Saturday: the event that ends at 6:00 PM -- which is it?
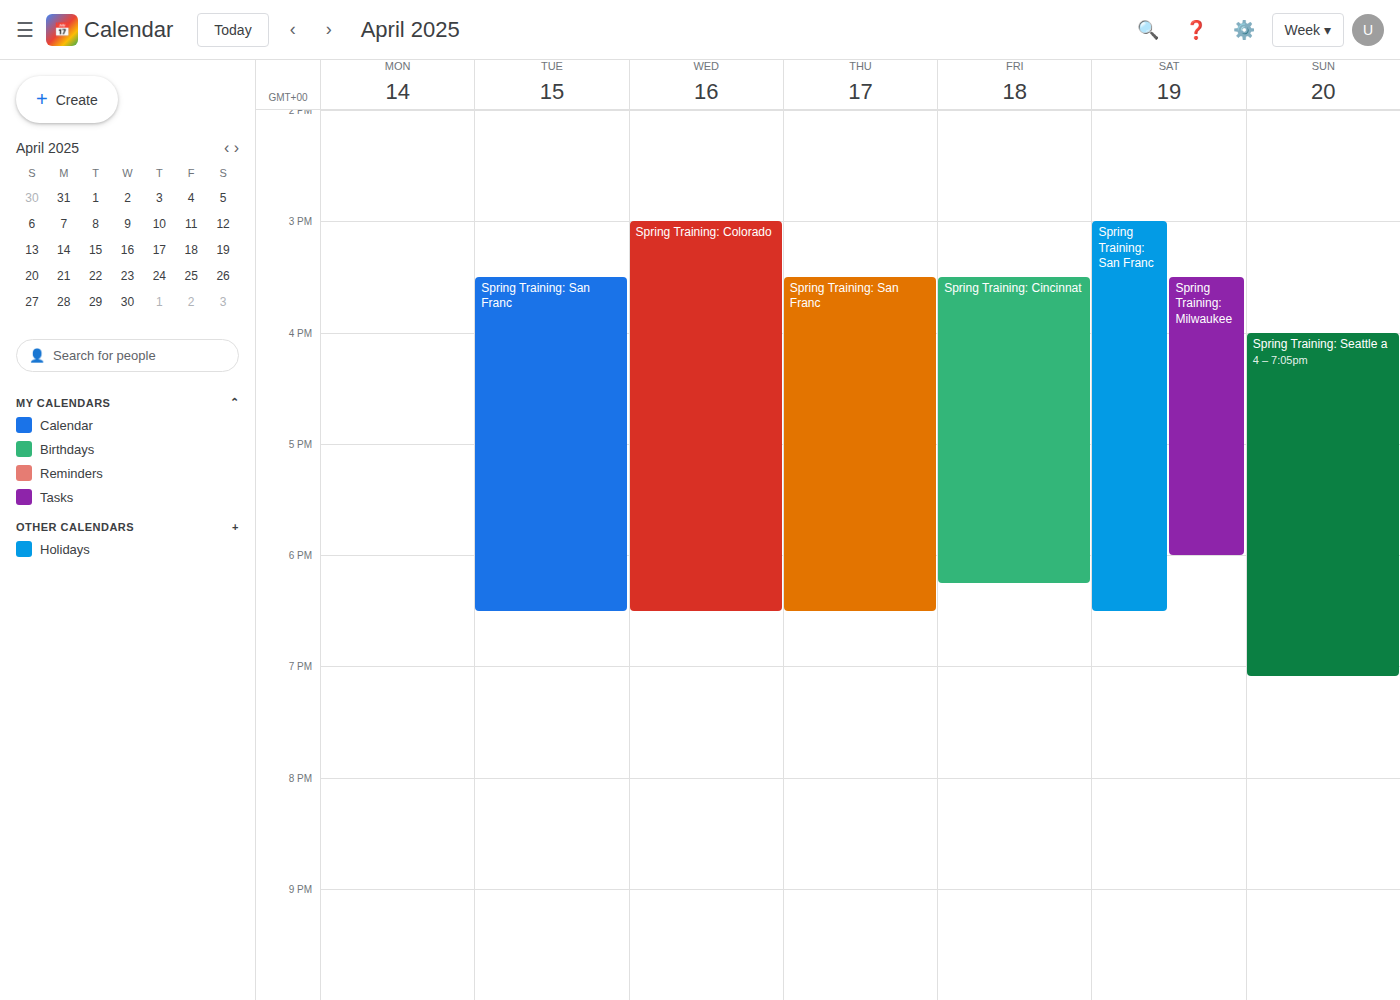
"Spring Training: Milwaukee"